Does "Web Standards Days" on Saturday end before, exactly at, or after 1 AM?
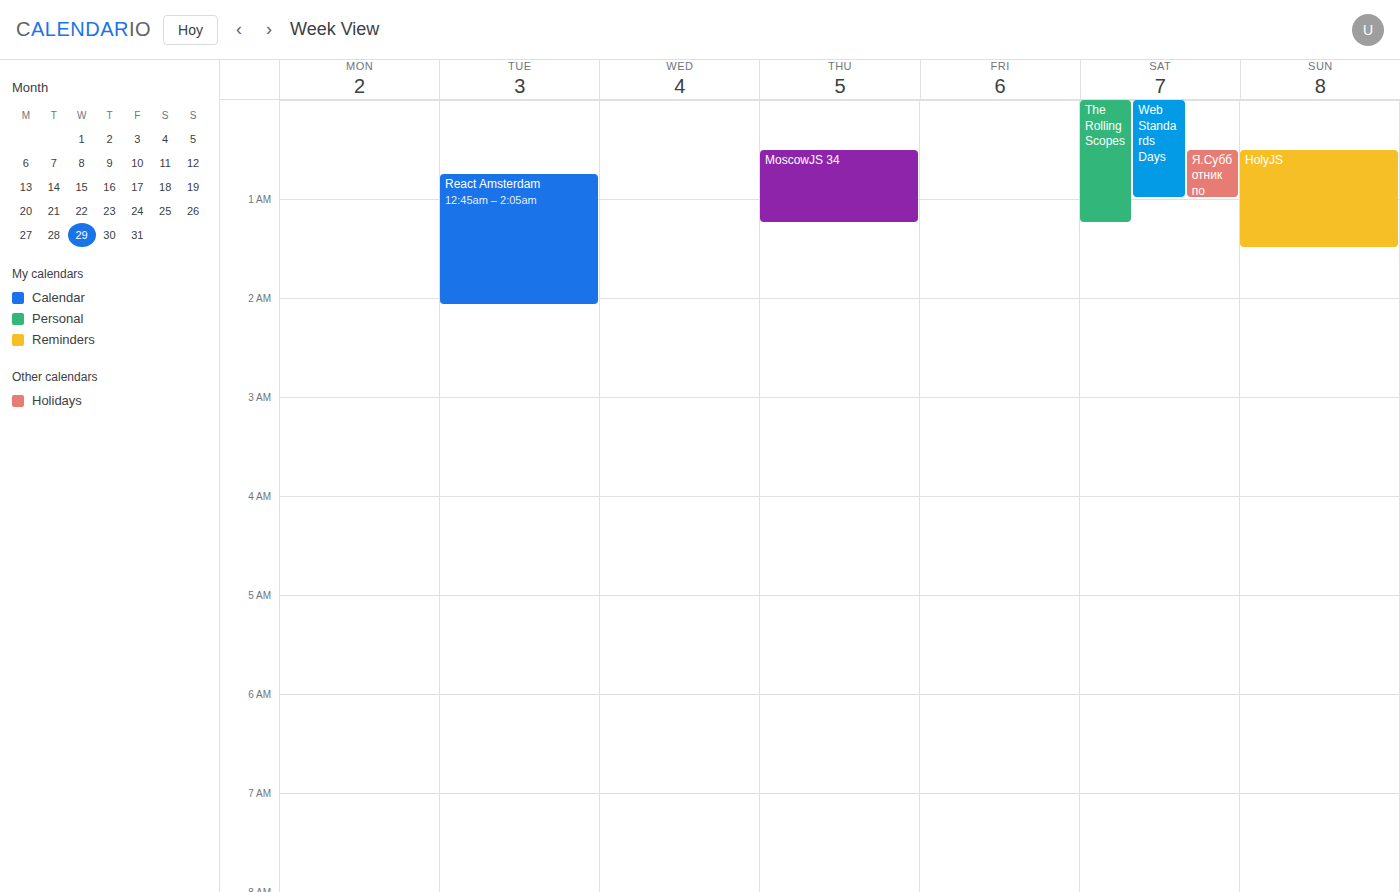
1:00 AM -- exactly at 1 AM, on the 1 AM line.